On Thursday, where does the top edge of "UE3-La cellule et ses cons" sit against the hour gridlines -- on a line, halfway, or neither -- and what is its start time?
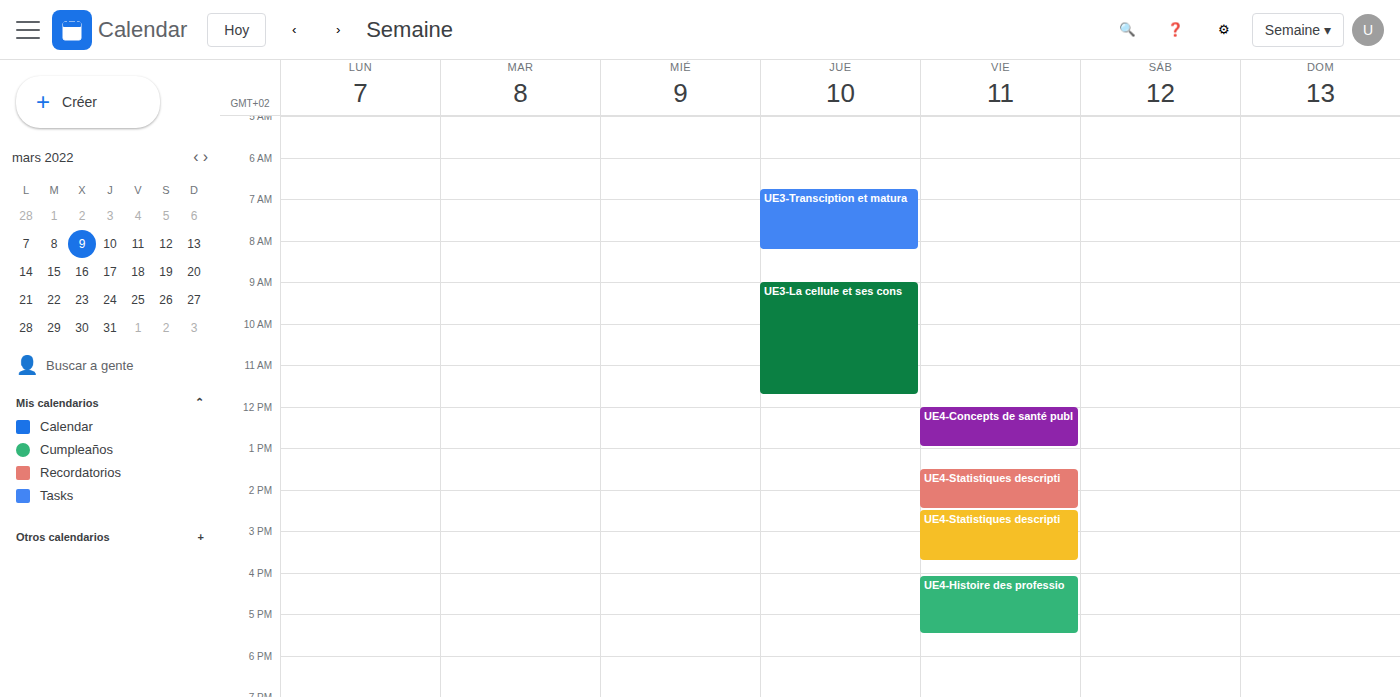
9:00 AM -- exactly on the 9 AM line.